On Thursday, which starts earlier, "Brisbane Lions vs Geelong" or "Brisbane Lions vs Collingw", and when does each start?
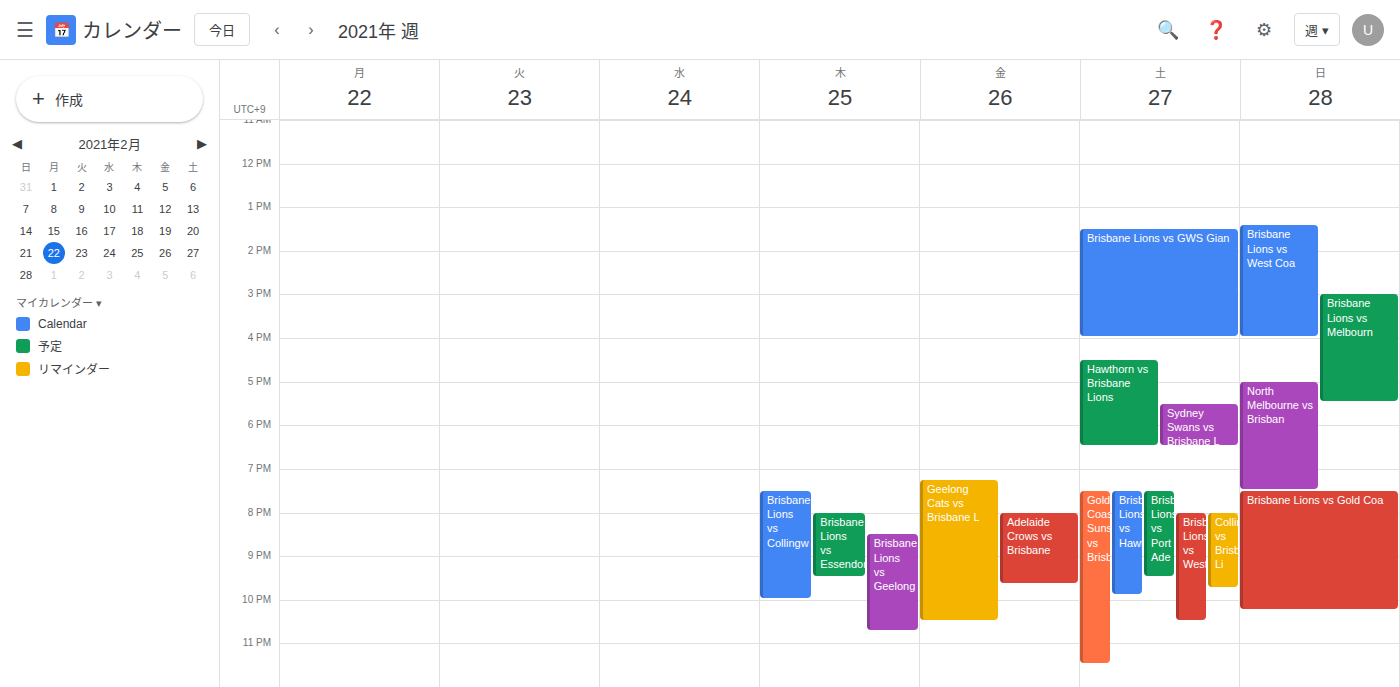
"Brisbane Lions vs Collingw" 7:30 PM; "Brisbane Lions vs Geelong" 8:30 PM.